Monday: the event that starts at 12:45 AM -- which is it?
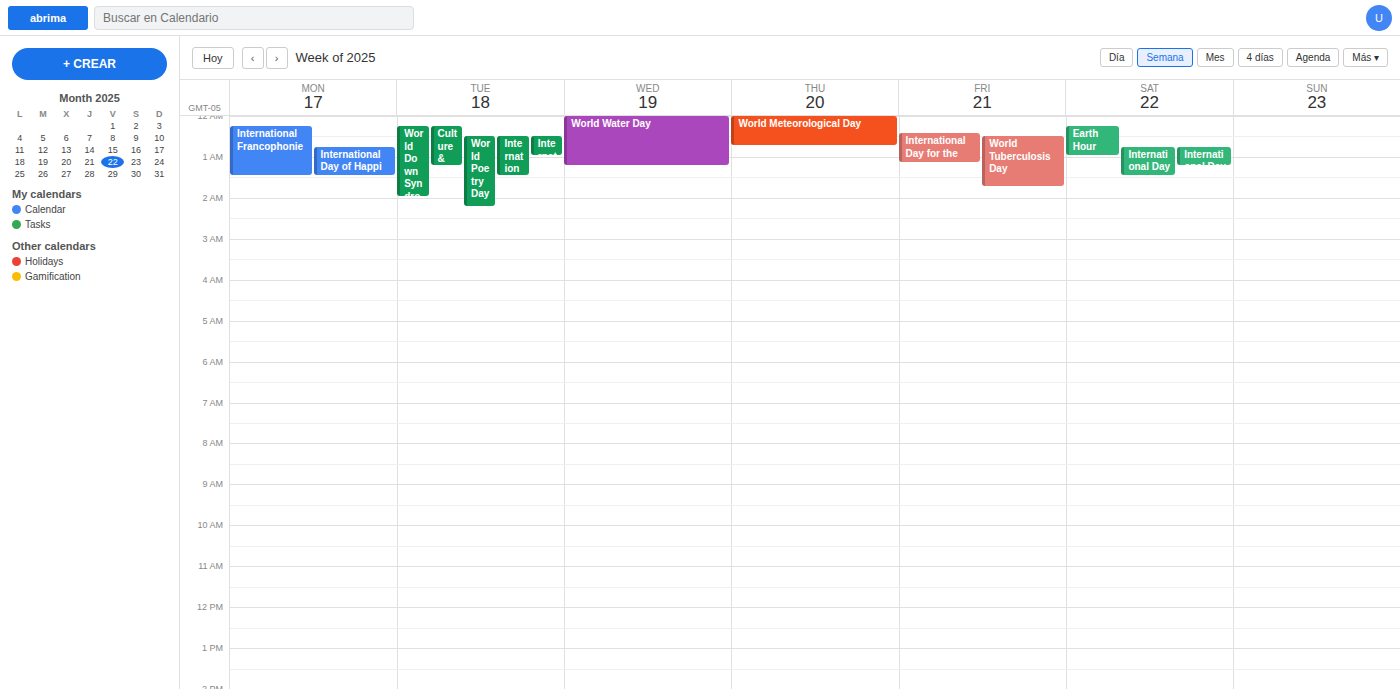
"International Day of Happi"